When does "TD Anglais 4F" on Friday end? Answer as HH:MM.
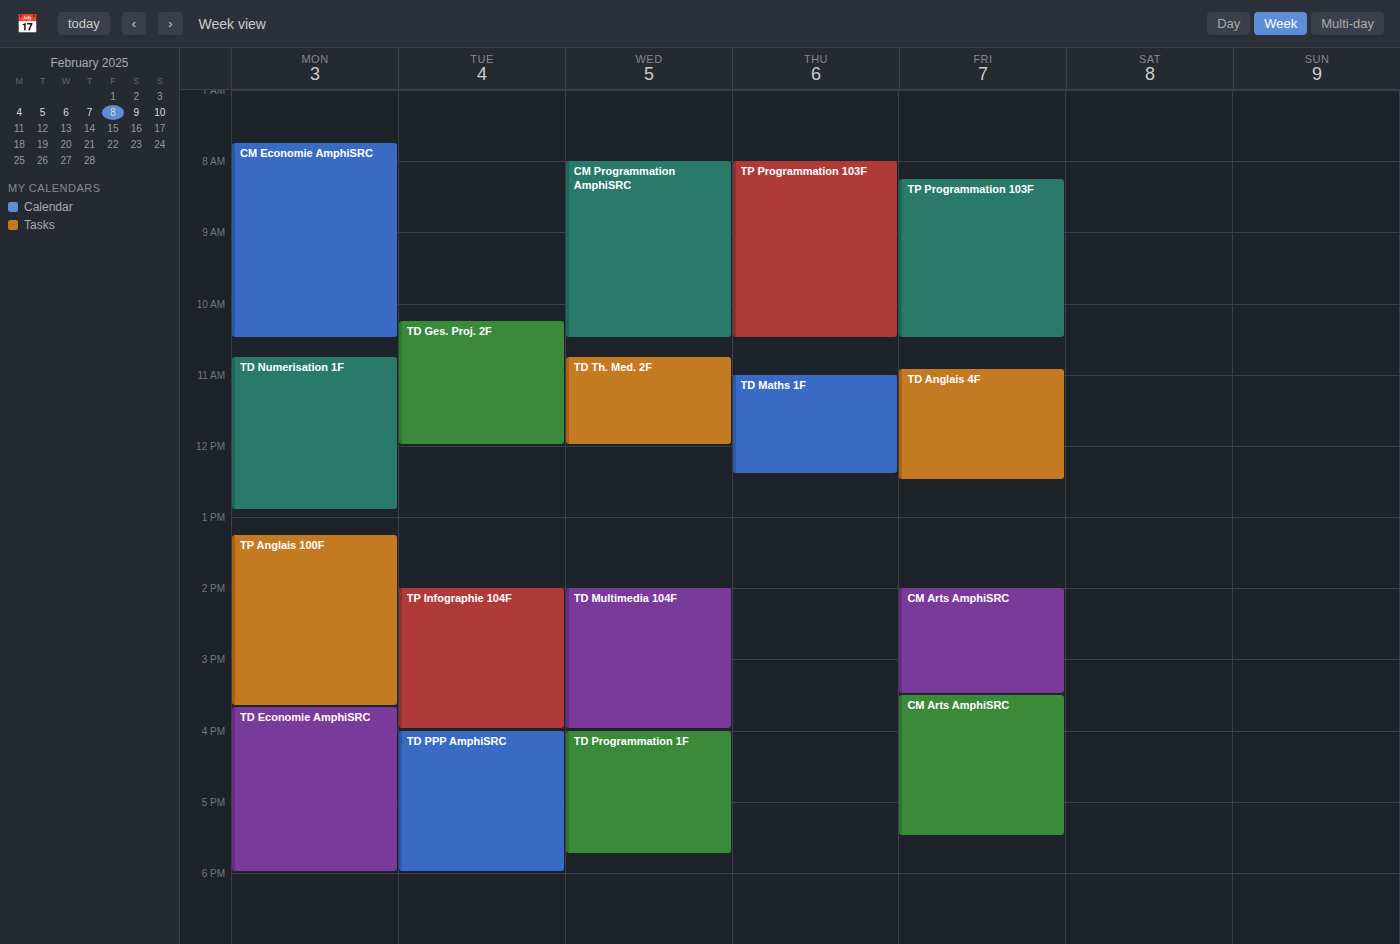
12:30